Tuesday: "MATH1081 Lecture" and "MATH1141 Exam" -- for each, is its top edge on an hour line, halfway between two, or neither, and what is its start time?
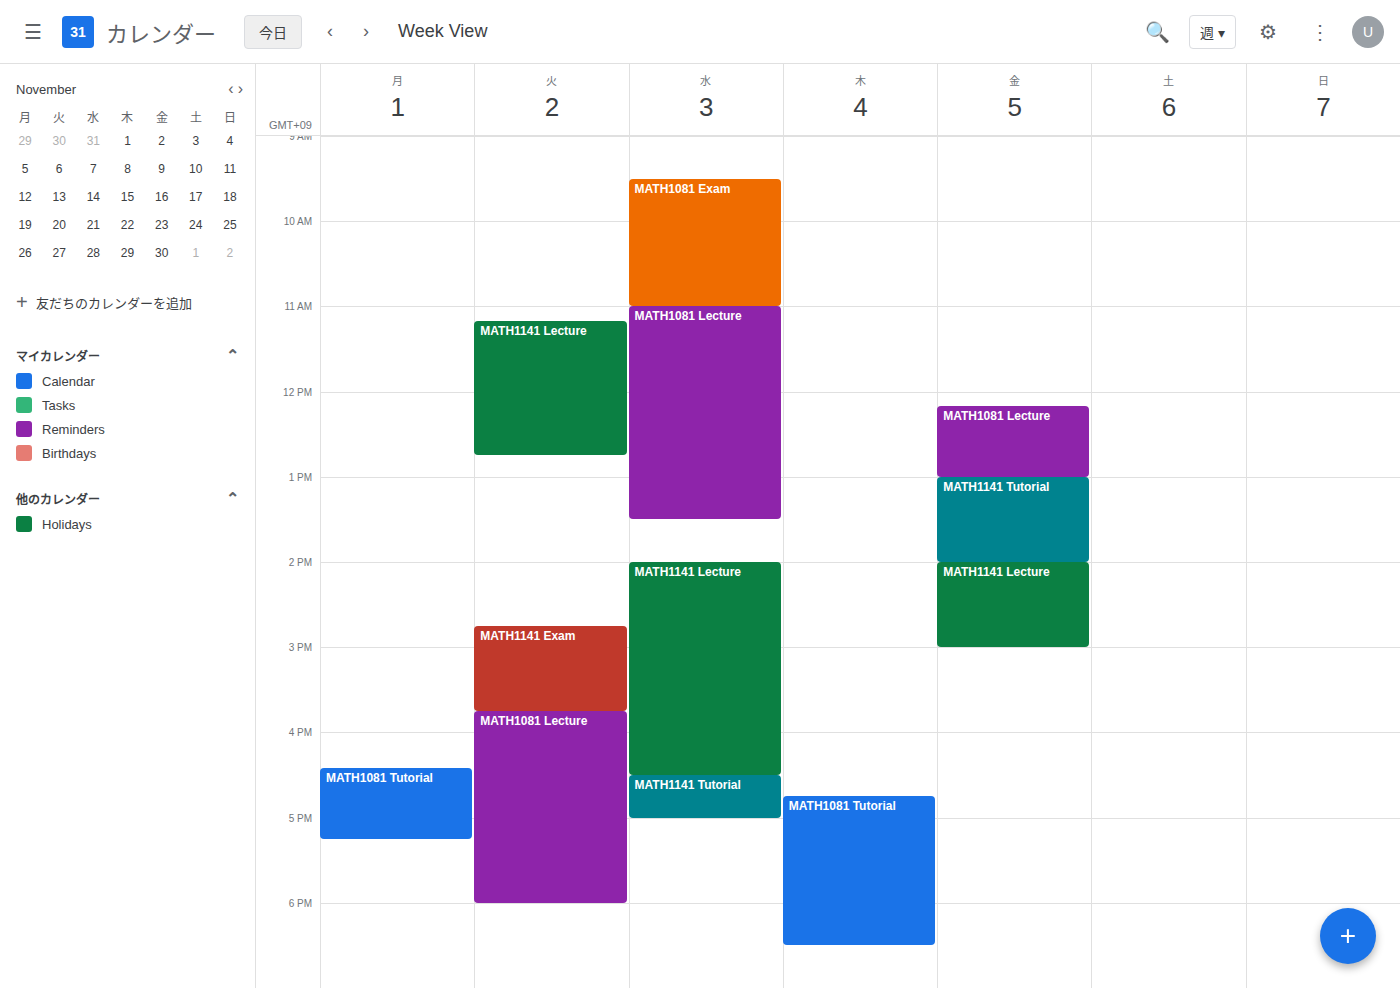
"MATH1081 Lecture": 15:45, neither: three quarters of the way from the 15:00 line to the 16:00 line. "MATH1141 Exam": 14:45, neither: three quarters of the way from the 14:00 line to the 15:00 line.